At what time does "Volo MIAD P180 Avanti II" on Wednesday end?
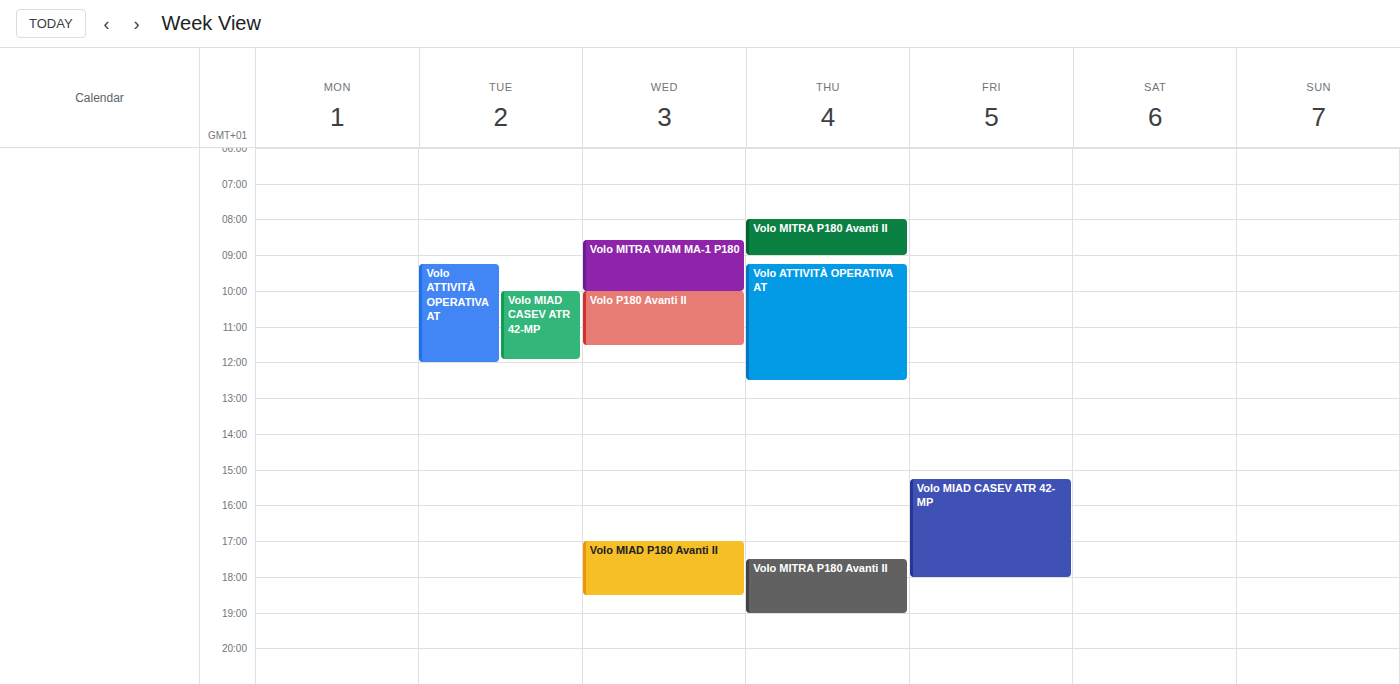
6:30 PM